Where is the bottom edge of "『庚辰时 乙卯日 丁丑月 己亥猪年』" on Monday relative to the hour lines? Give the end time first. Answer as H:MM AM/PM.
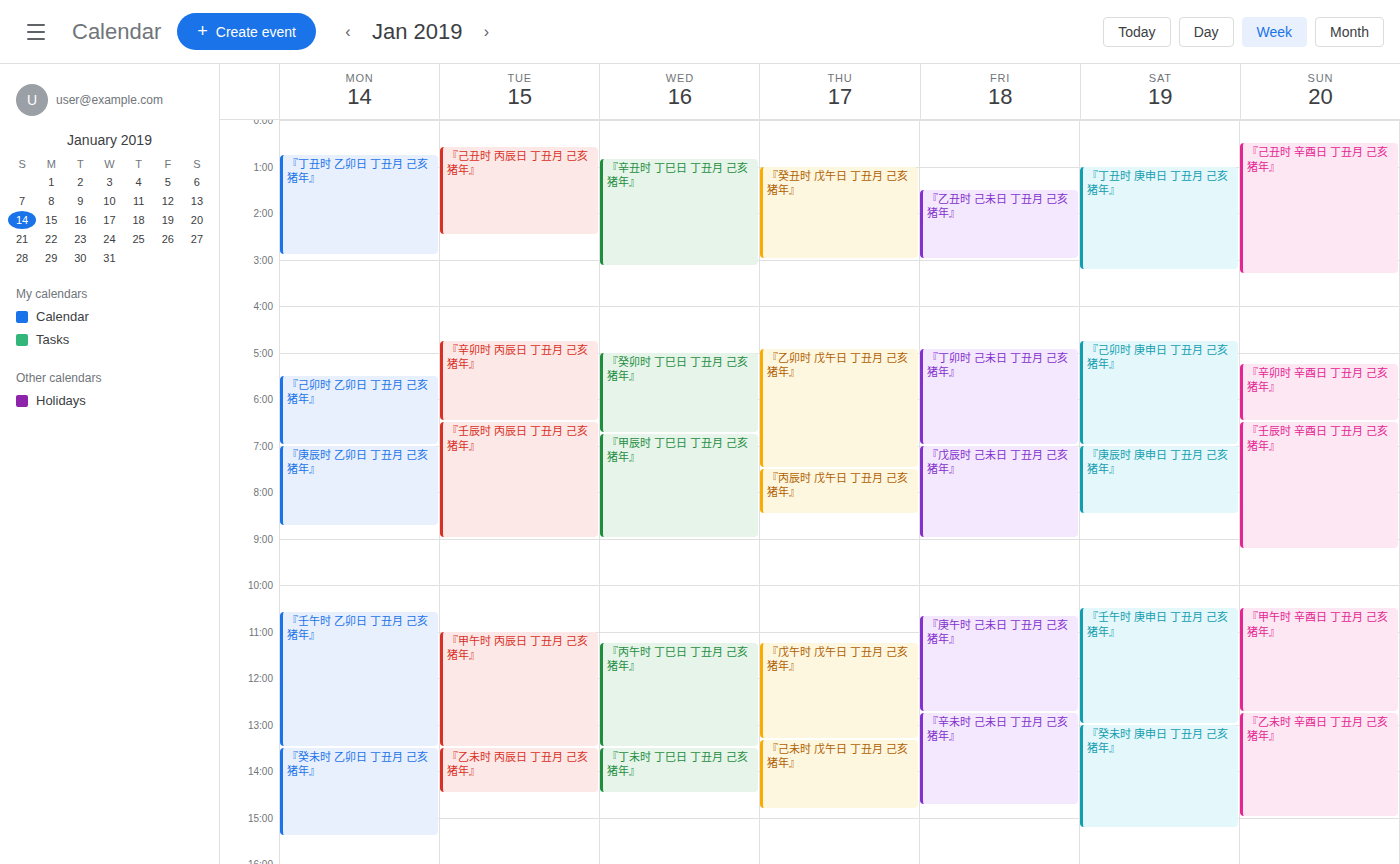
8:45 AM -- neither: three quarters of the way from the 8 AM line to the 9 AM line.